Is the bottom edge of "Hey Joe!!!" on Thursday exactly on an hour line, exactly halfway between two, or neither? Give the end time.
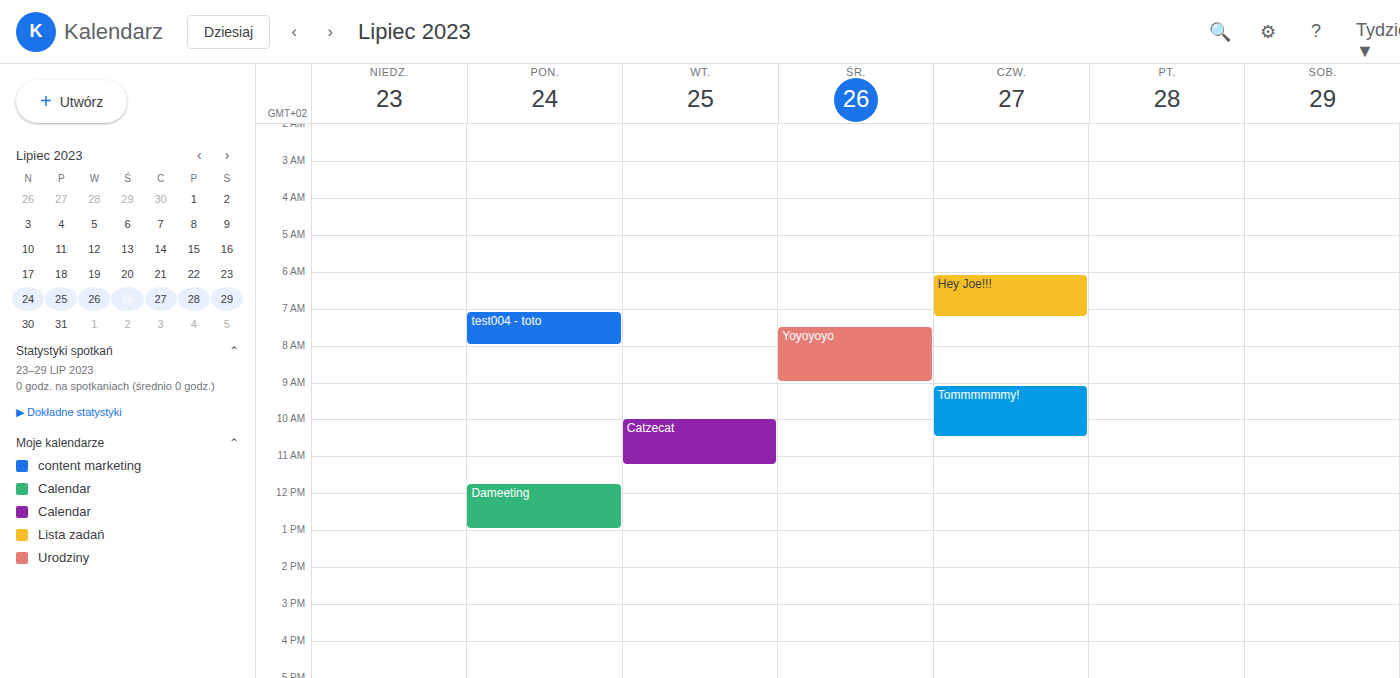
7:15 AM -- neither: a quarter of the way from the 7 AM line to the 8 AM line.